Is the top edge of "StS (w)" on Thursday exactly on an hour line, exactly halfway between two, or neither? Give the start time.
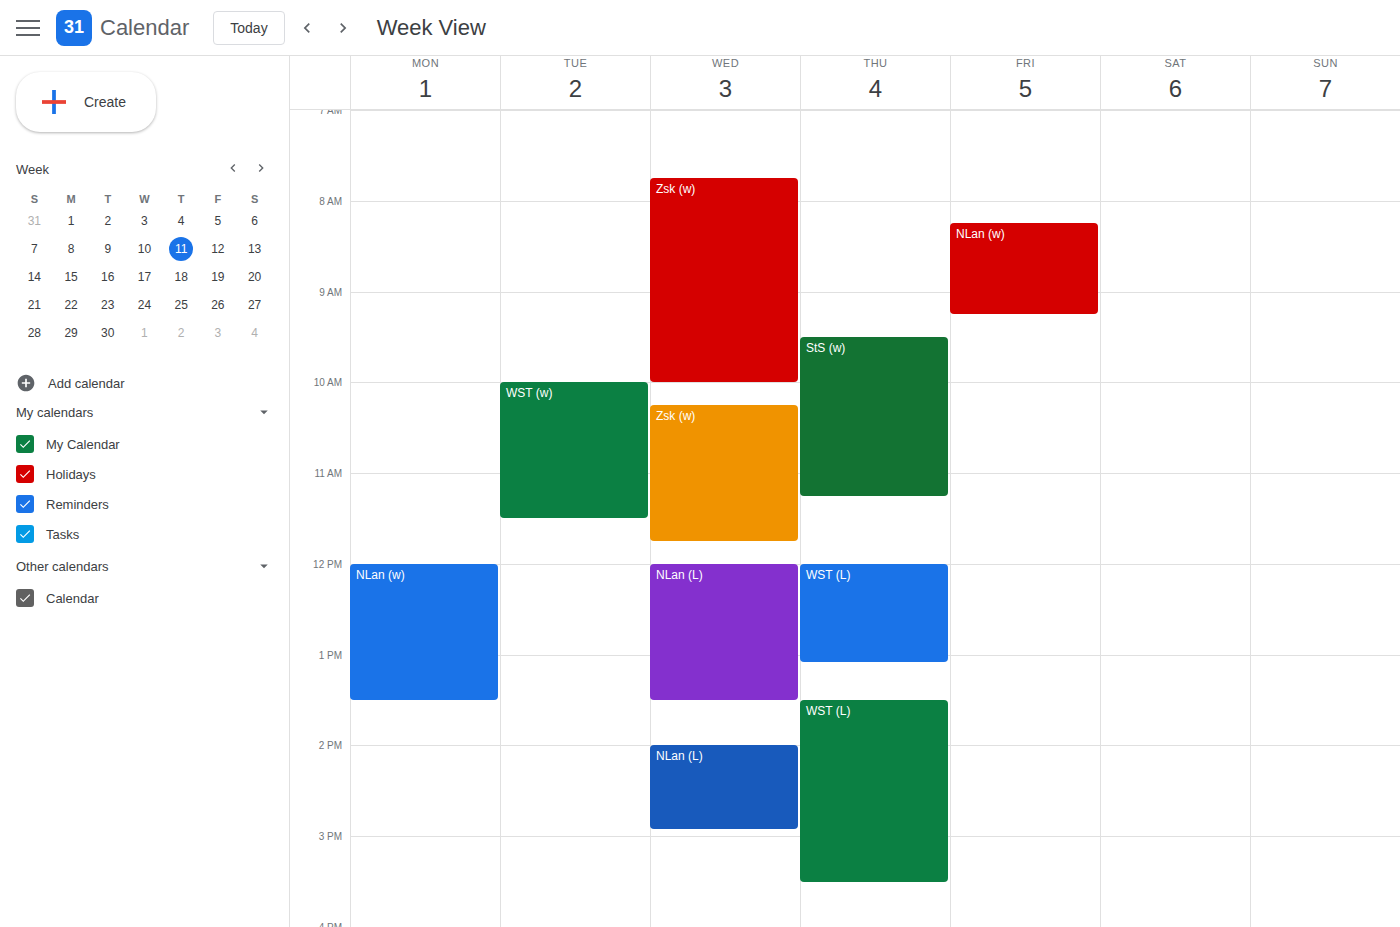
9:30 AM -- halfway between the 9 AM and 10 AM lines.